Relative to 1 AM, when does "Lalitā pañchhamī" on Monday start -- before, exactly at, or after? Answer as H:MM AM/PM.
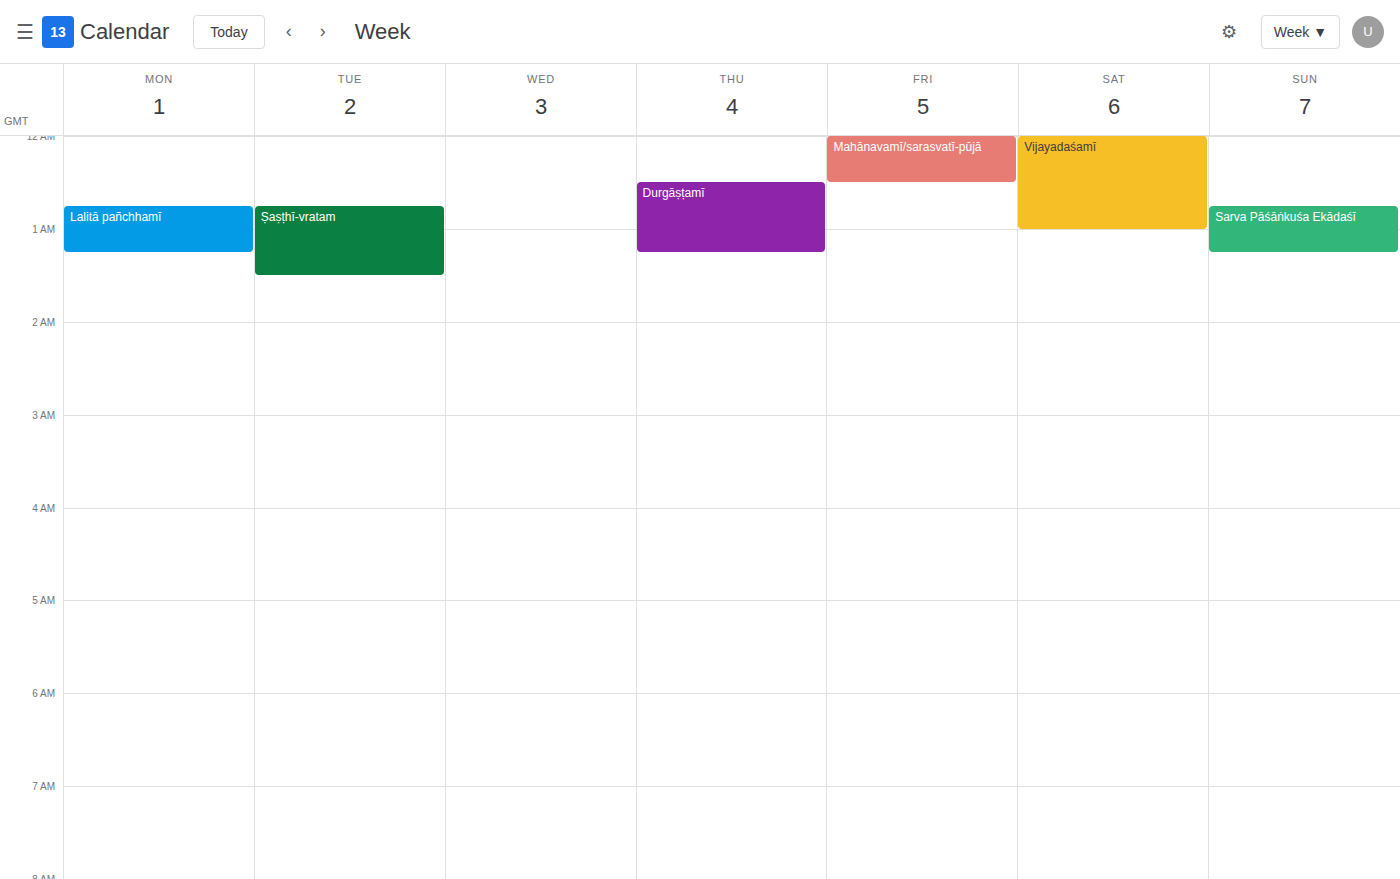
12:45 AM -- before 1 AM, 15 minutes above the 1 AM line.